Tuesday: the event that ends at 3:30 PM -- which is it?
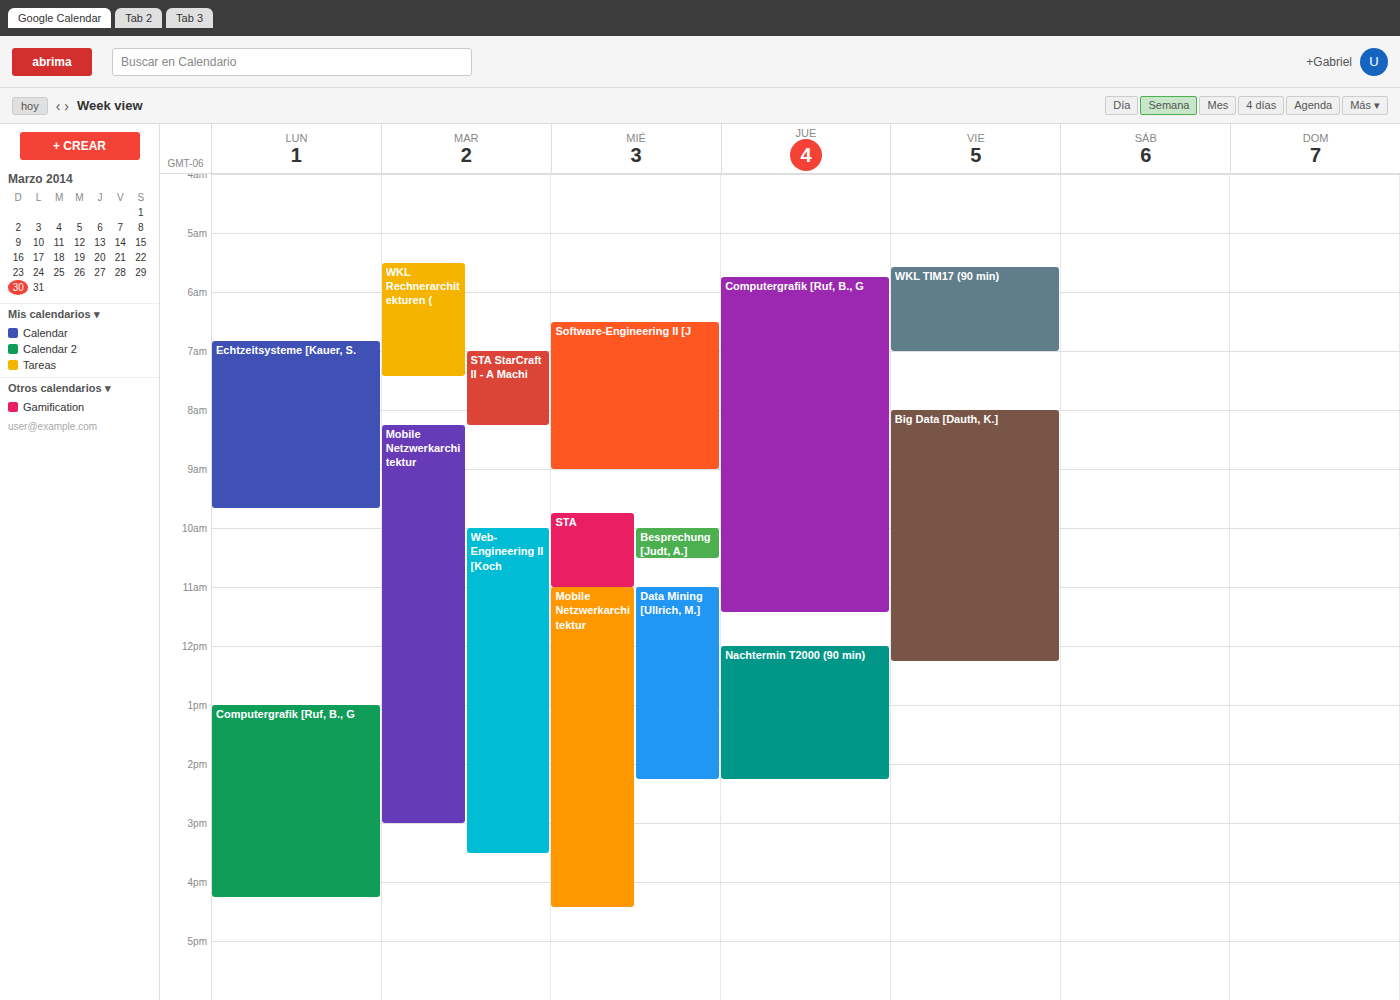
"Web-Engineering II [Koch"